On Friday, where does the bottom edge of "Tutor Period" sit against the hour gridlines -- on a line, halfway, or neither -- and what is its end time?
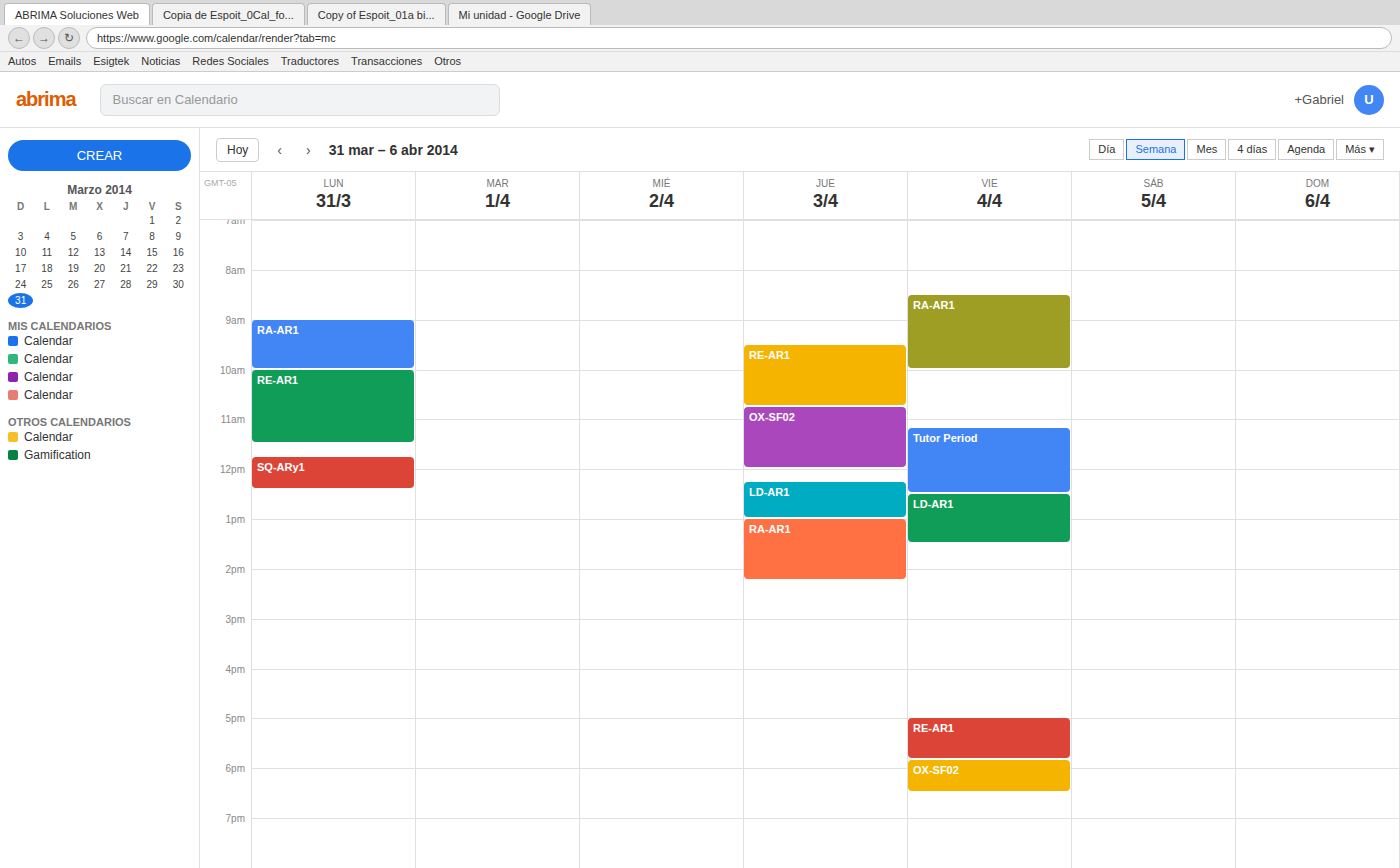
12:30 PM -- halfway between the 12 PM and 1 PM lines.